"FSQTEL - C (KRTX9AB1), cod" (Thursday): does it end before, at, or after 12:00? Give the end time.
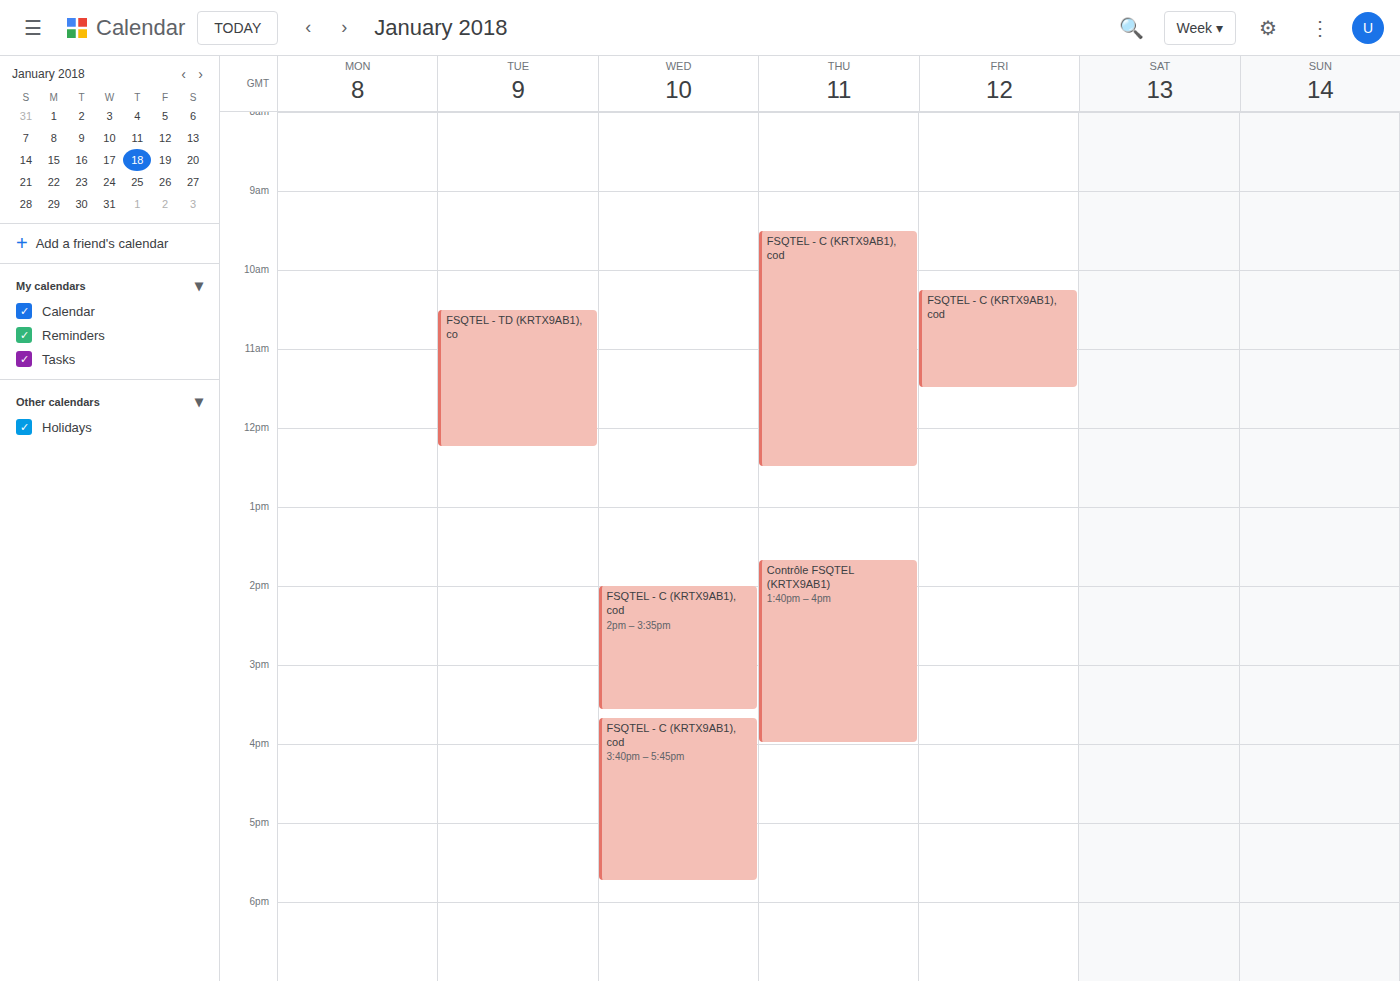
12:30 -- after 12:00, 30 minutes below the 12:00 line.